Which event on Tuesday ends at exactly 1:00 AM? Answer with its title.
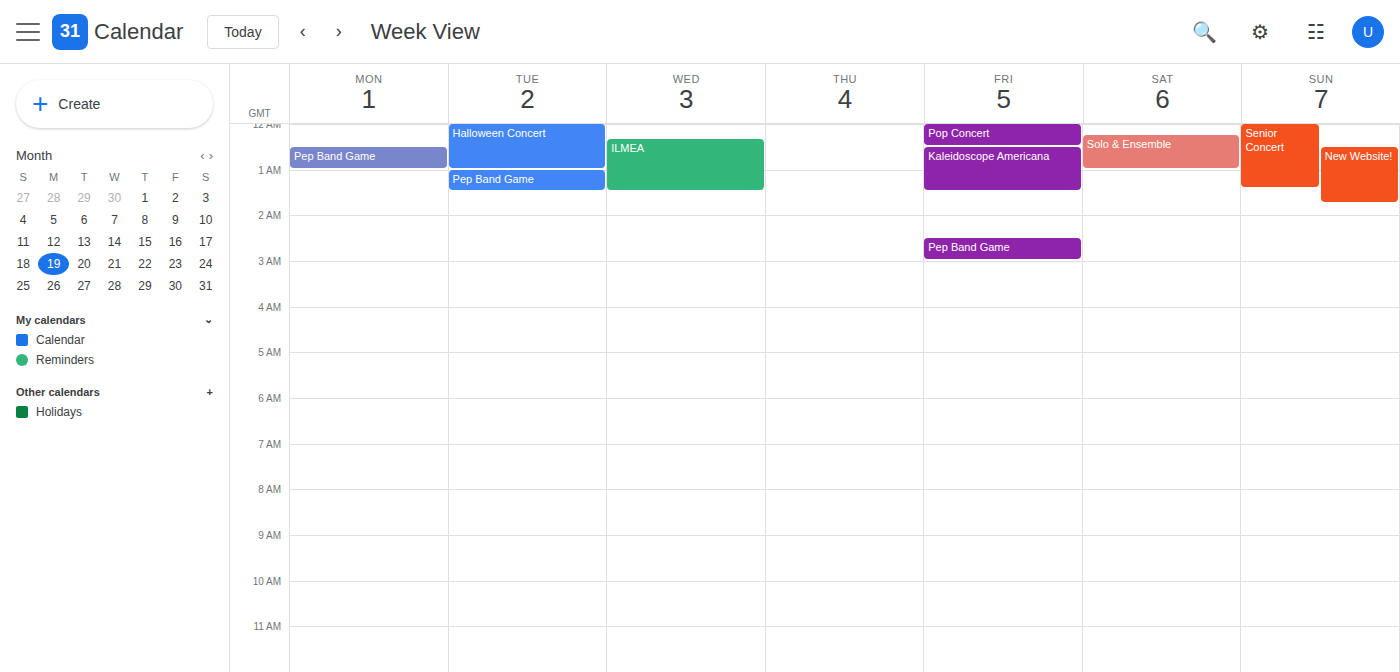
"Halloween Concert"